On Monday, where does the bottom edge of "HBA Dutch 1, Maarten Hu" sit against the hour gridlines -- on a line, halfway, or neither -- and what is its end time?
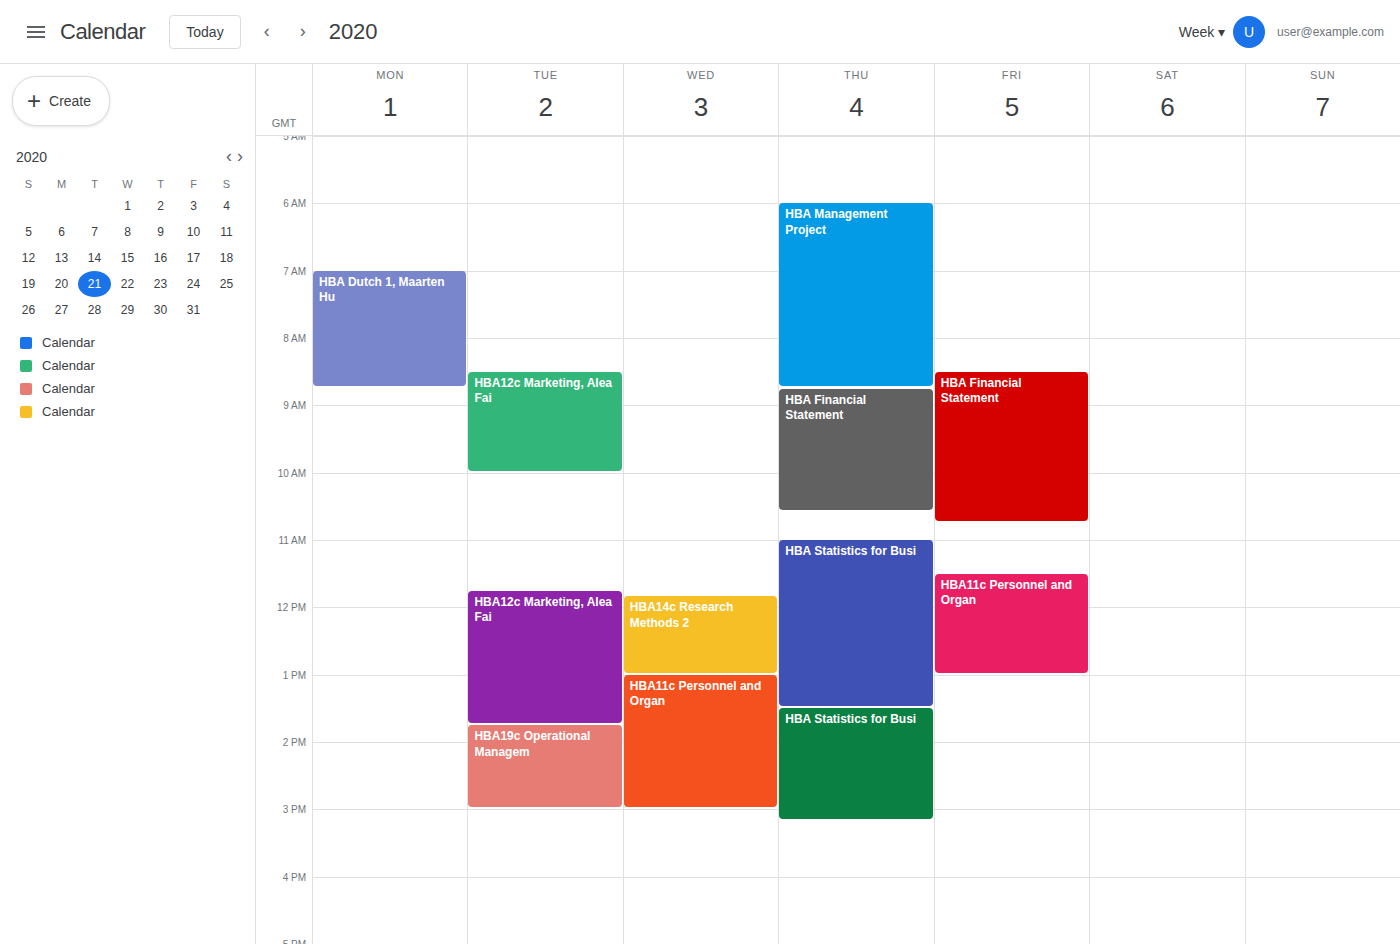
8:45 AM -- neither: three quarters of the way from the 8 AM line to the 9 AM line.